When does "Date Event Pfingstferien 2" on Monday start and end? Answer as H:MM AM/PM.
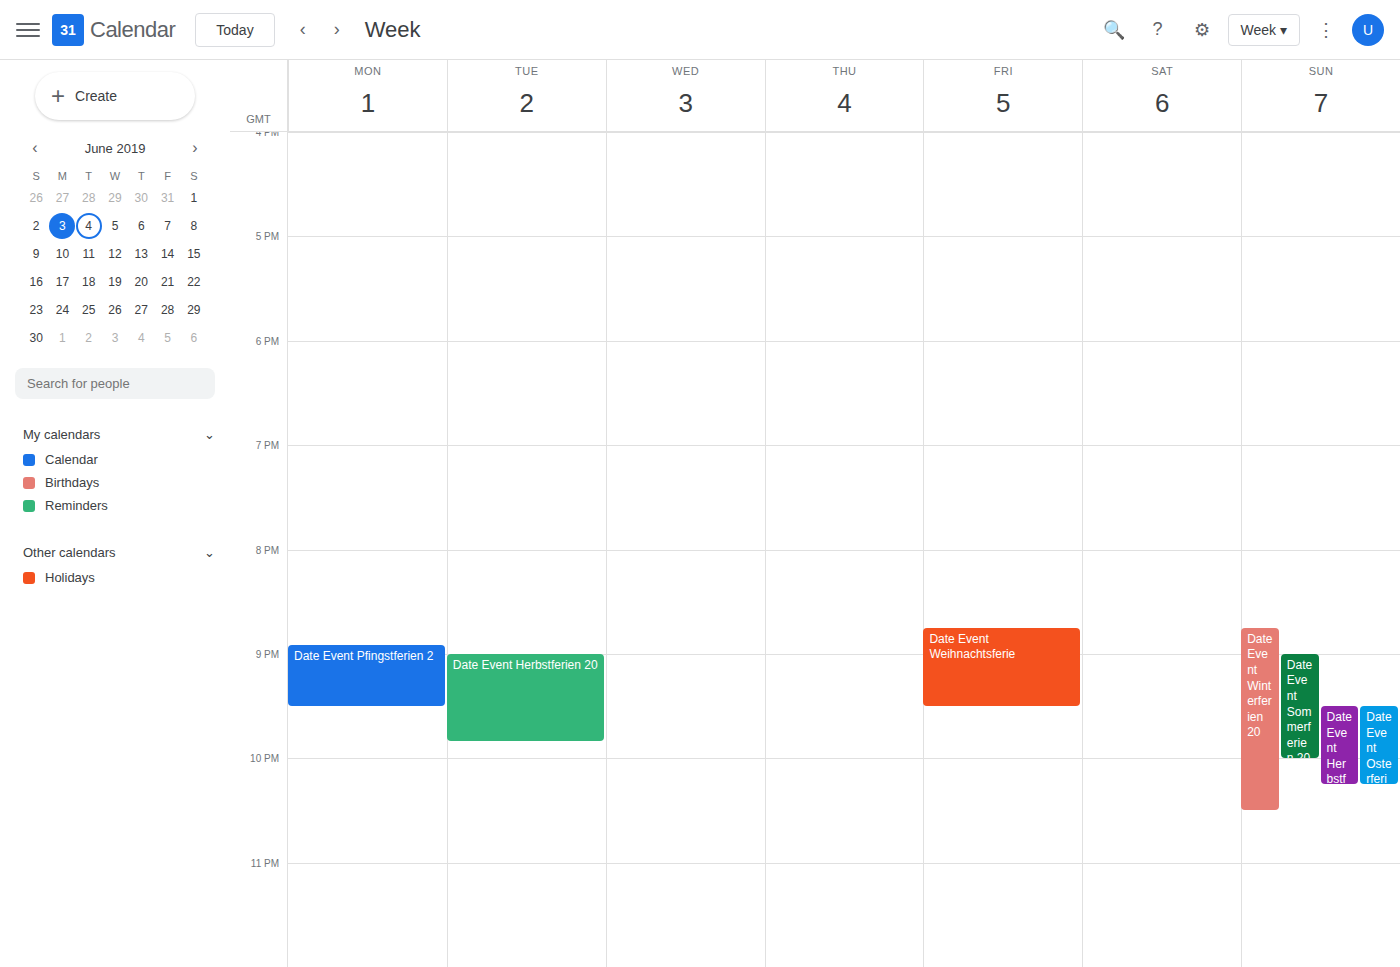
8:55 PM to 9:30 PM